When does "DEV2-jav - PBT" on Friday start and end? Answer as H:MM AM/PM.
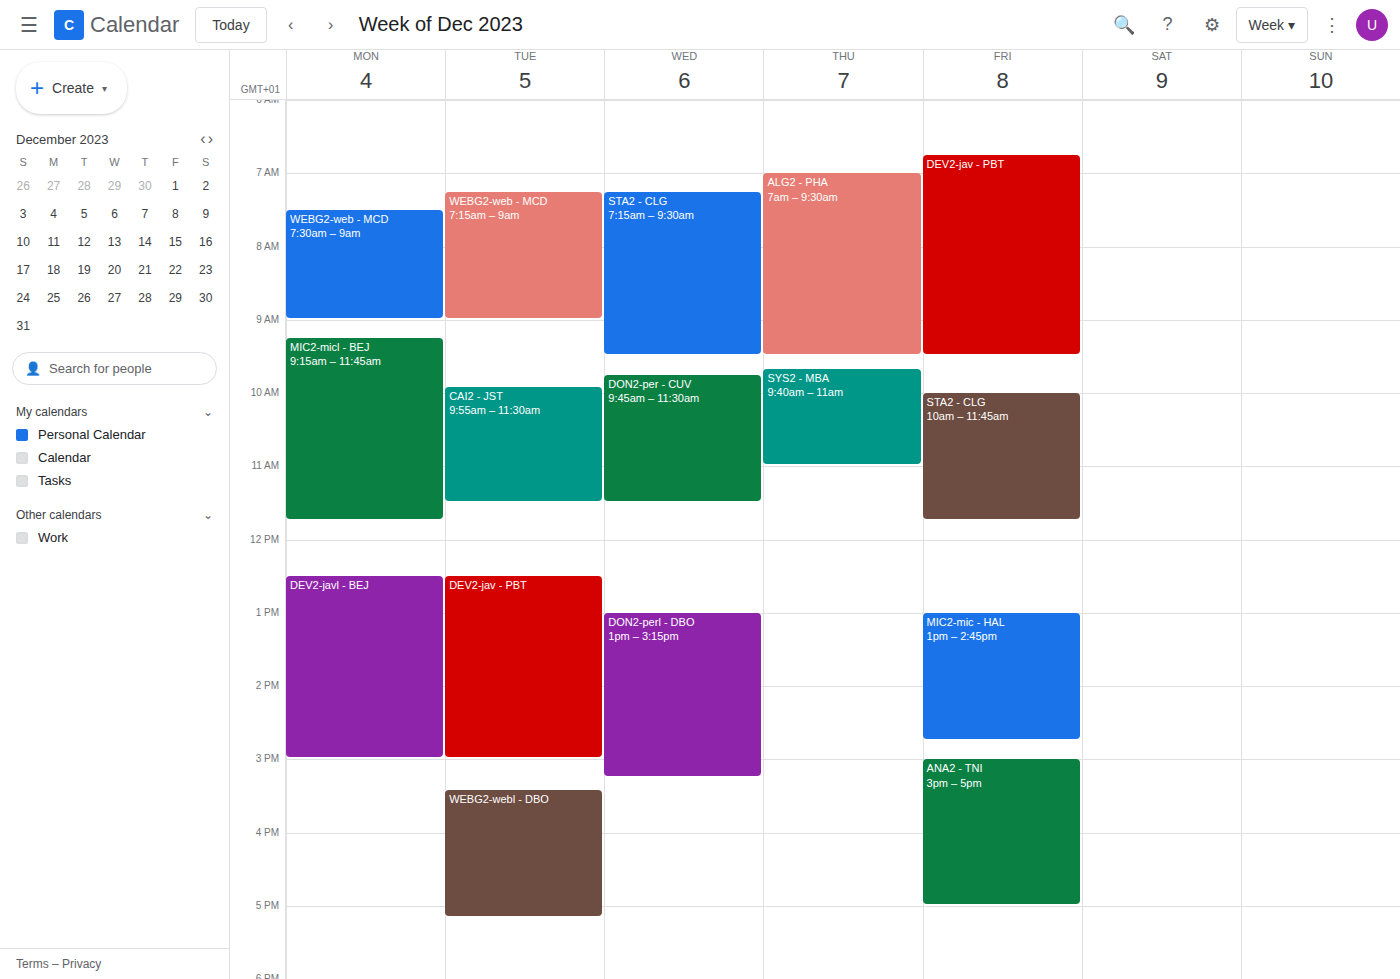
6:45 AM to 9:30 AM